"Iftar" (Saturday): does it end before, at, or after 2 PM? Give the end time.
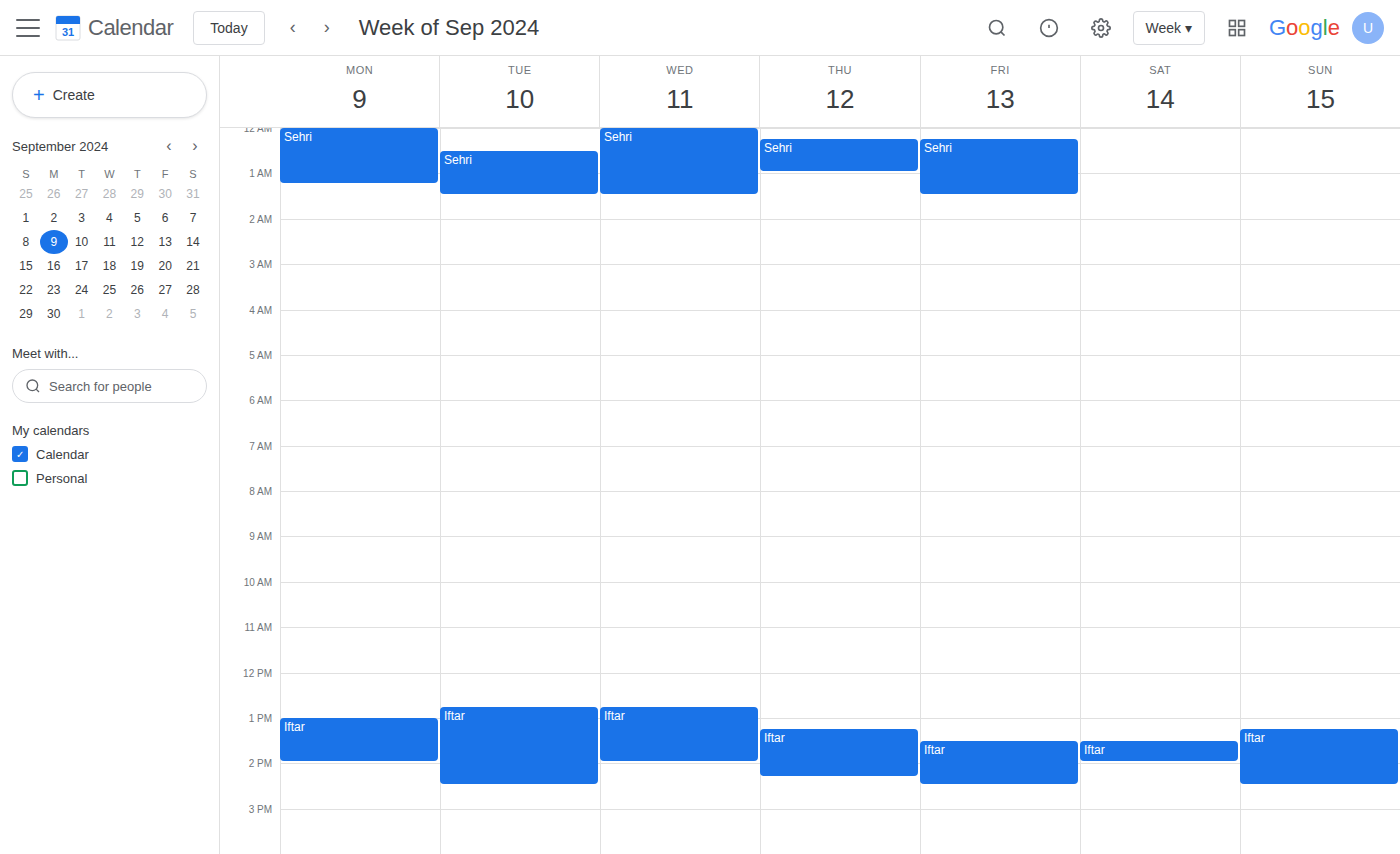
2:00 PM -- exactly at 2 PM, on the 2 PM line.